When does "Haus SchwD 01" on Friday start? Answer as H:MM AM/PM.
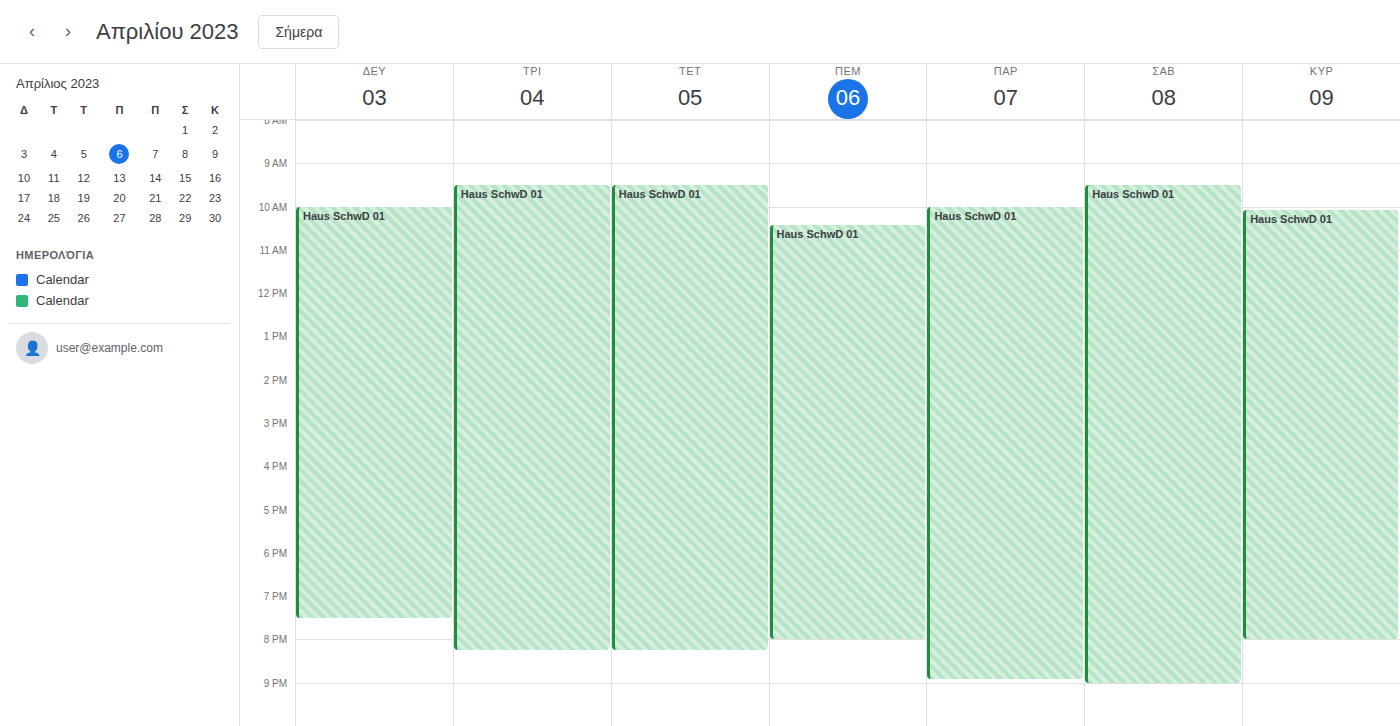
10:00 AM